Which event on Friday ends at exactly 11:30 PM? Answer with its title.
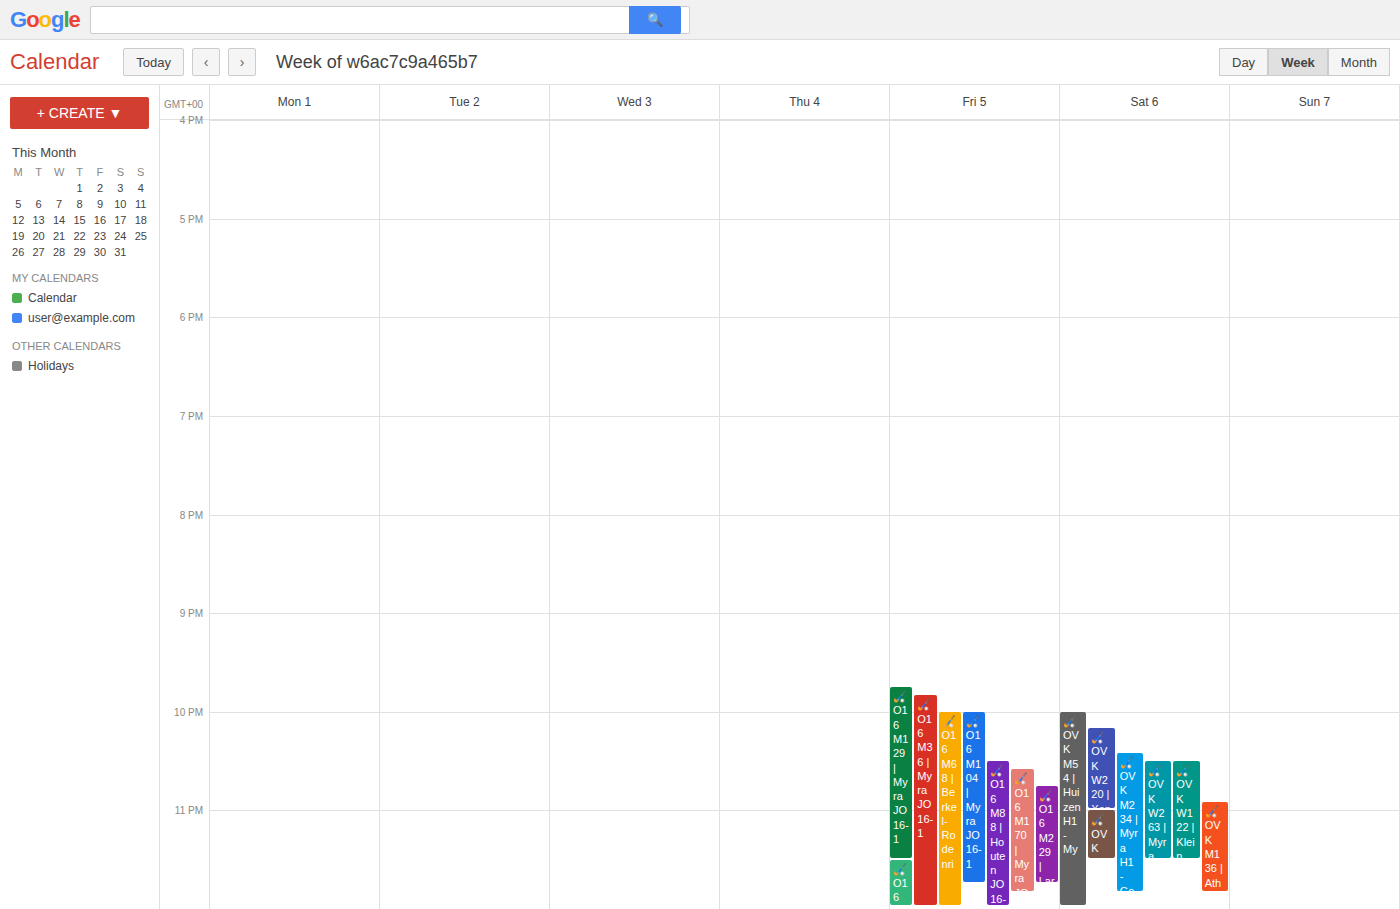
"🏑 O16 M129 | Myra JO16-1"